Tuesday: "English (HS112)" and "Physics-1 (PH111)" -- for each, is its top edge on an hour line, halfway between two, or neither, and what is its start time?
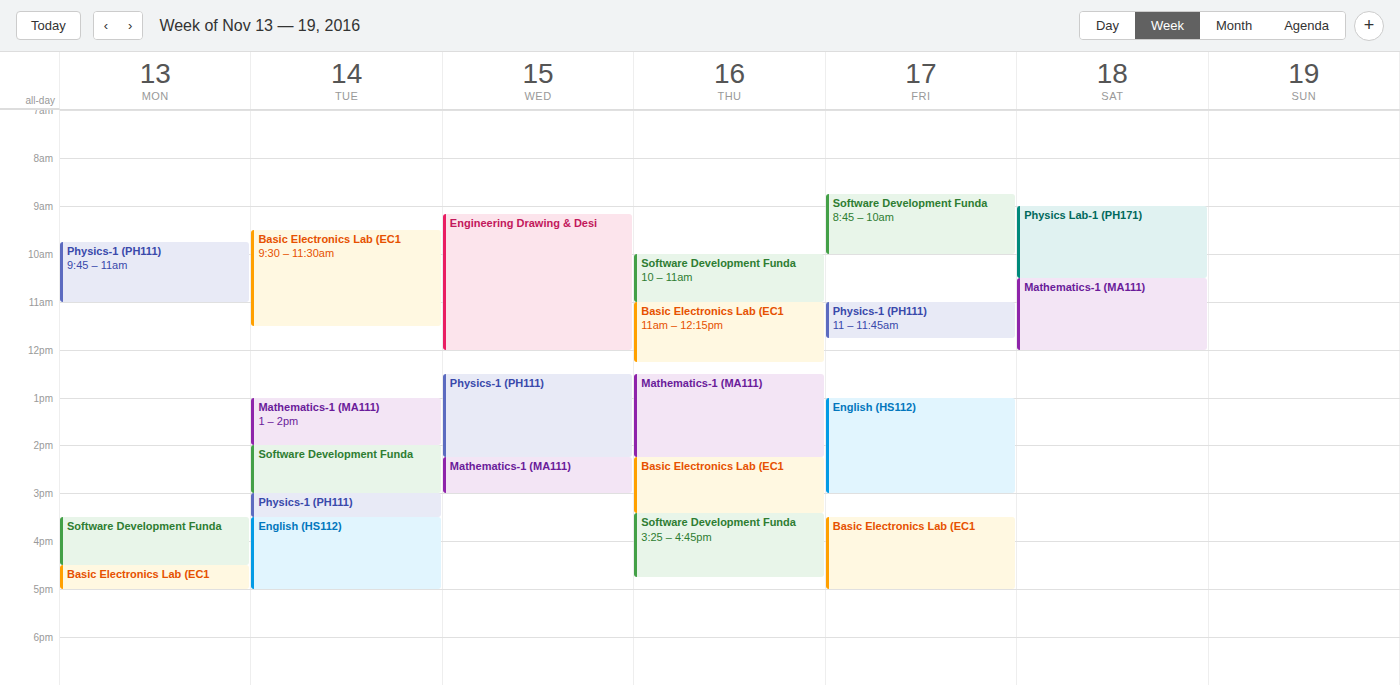
"English (HS112)": 3:30 PM, halfway between the 3 PM and 4 PM lines. "Physics-1 (PH111)": 3:00 PM, exactly on the 3 PM line.